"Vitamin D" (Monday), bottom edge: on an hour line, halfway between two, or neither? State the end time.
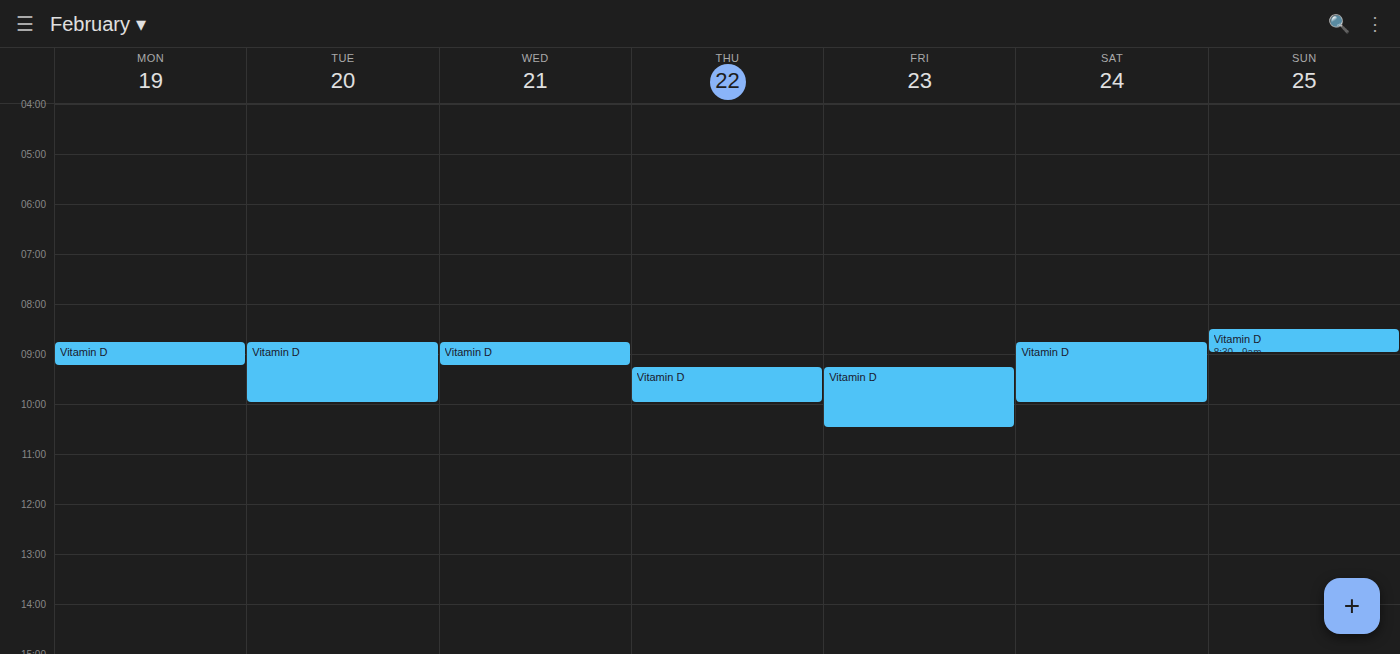
09:15 -- neither: a quarter of the way from the 09:00 line to the 10:00 line.